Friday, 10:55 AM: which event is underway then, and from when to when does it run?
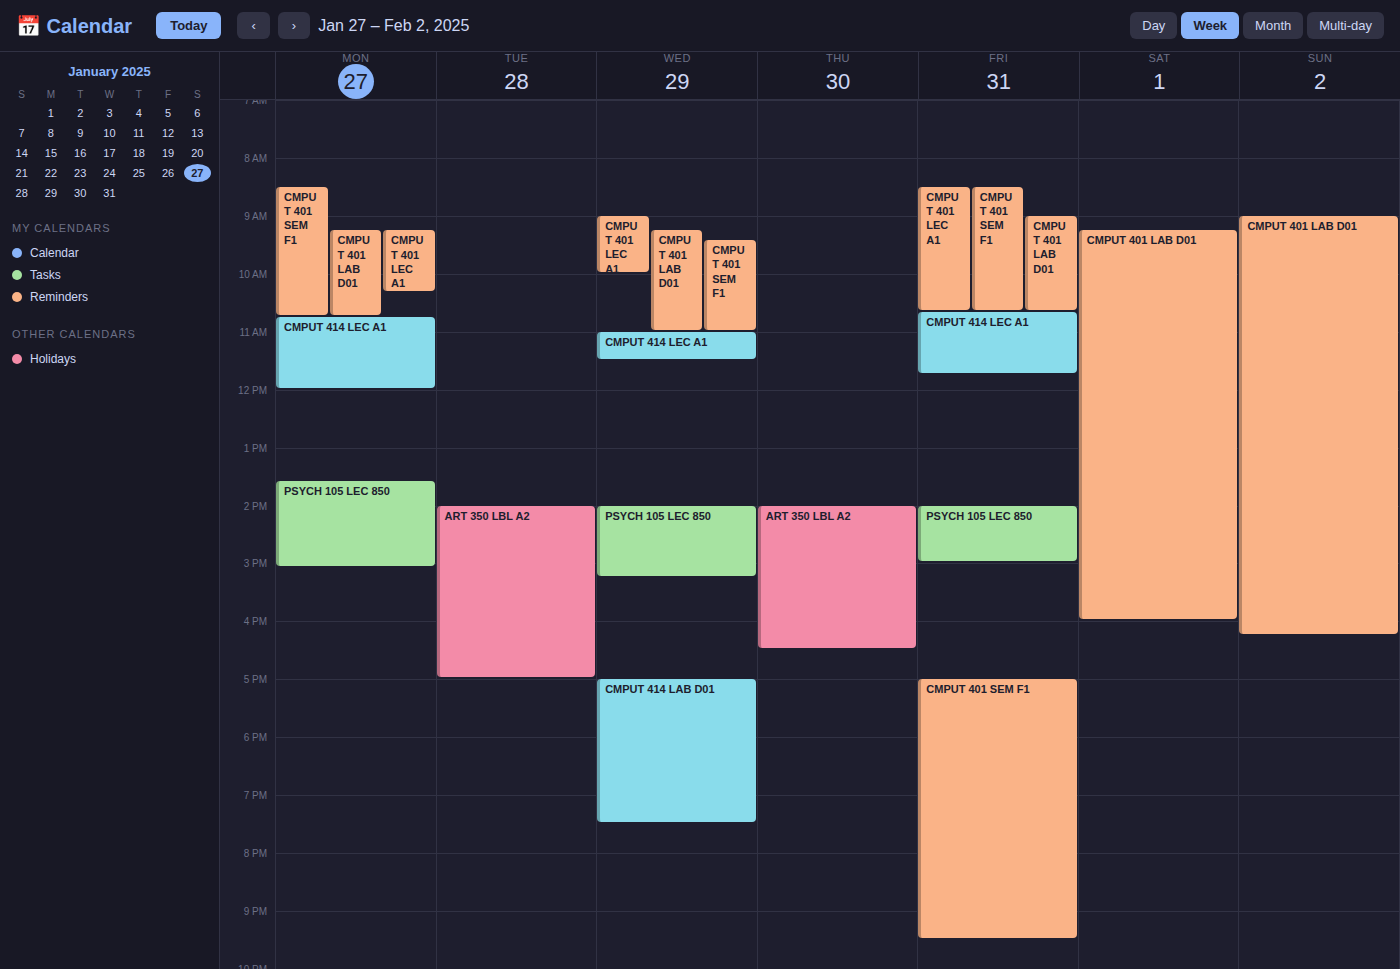
"CMPUT 414 LEC A1", 10:40 AM to 11:45 AM